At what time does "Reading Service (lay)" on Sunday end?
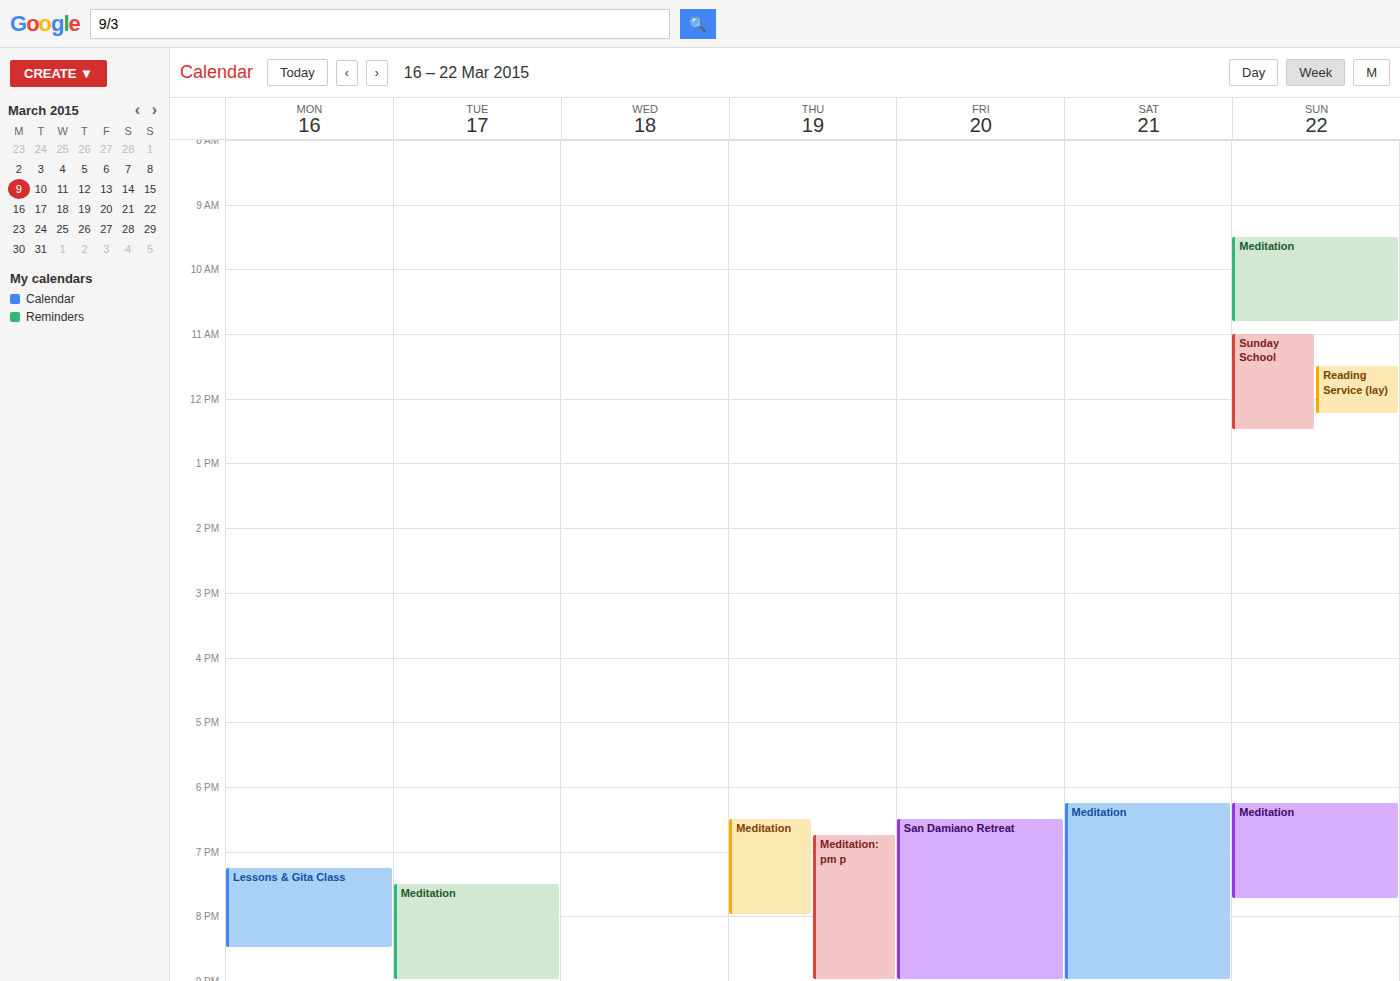
12:15 PM